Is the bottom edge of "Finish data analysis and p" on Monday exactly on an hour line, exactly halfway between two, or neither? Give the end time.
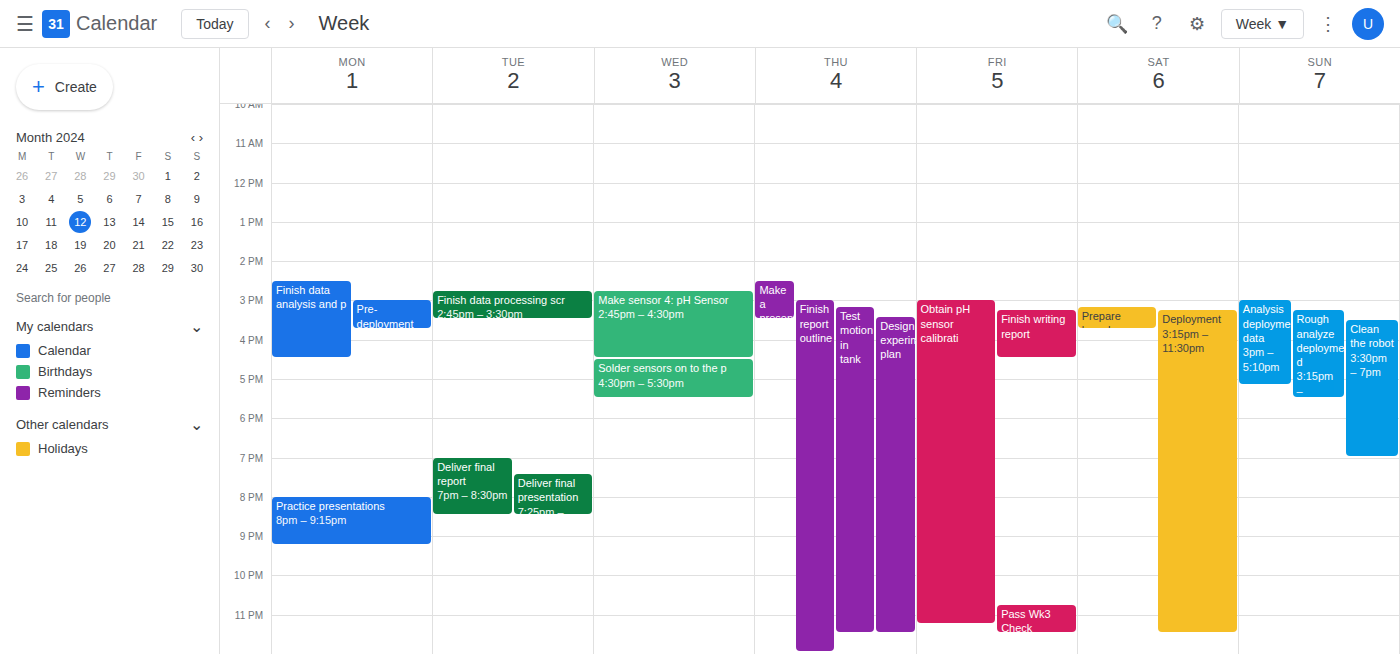
16:30 -- halfway between the 16:00 and 17:00 lines.